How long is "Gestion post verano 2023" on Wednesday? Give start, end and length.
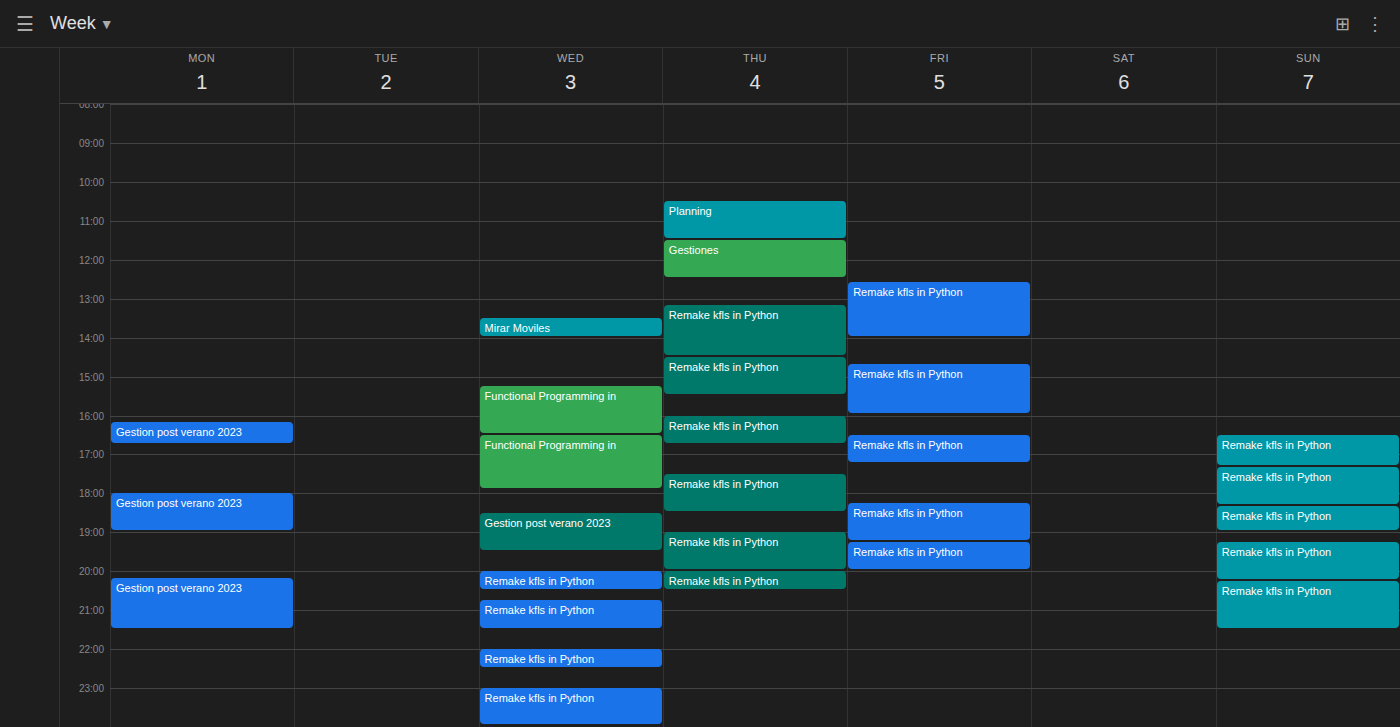
6:30 PM to 7:30 PM, 1 hour